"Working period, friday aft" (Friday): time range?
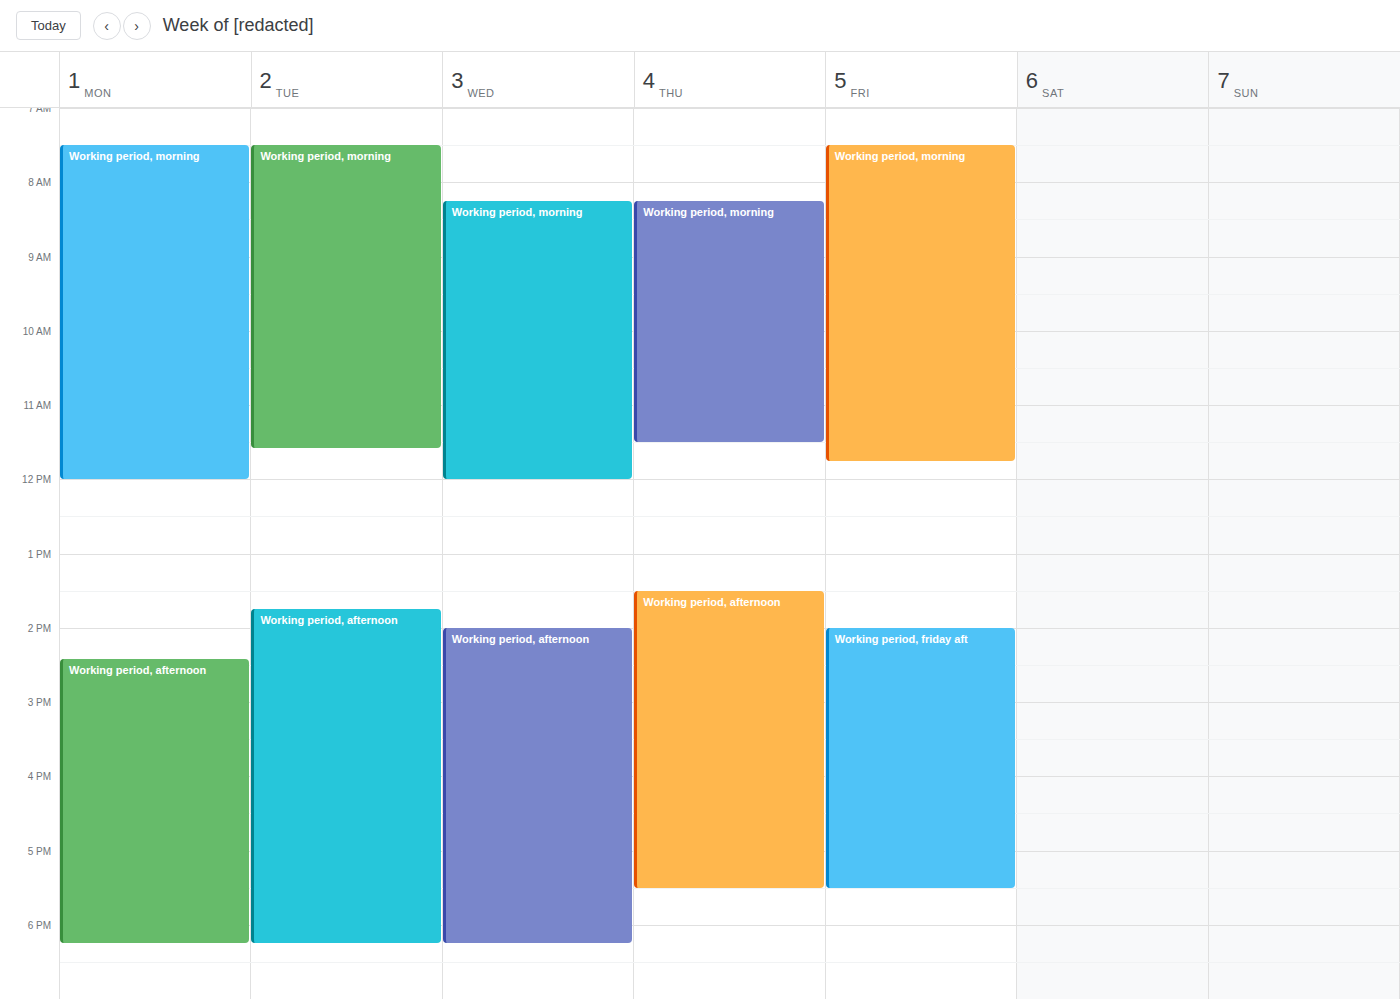
2:00 PM to 5:30 PM